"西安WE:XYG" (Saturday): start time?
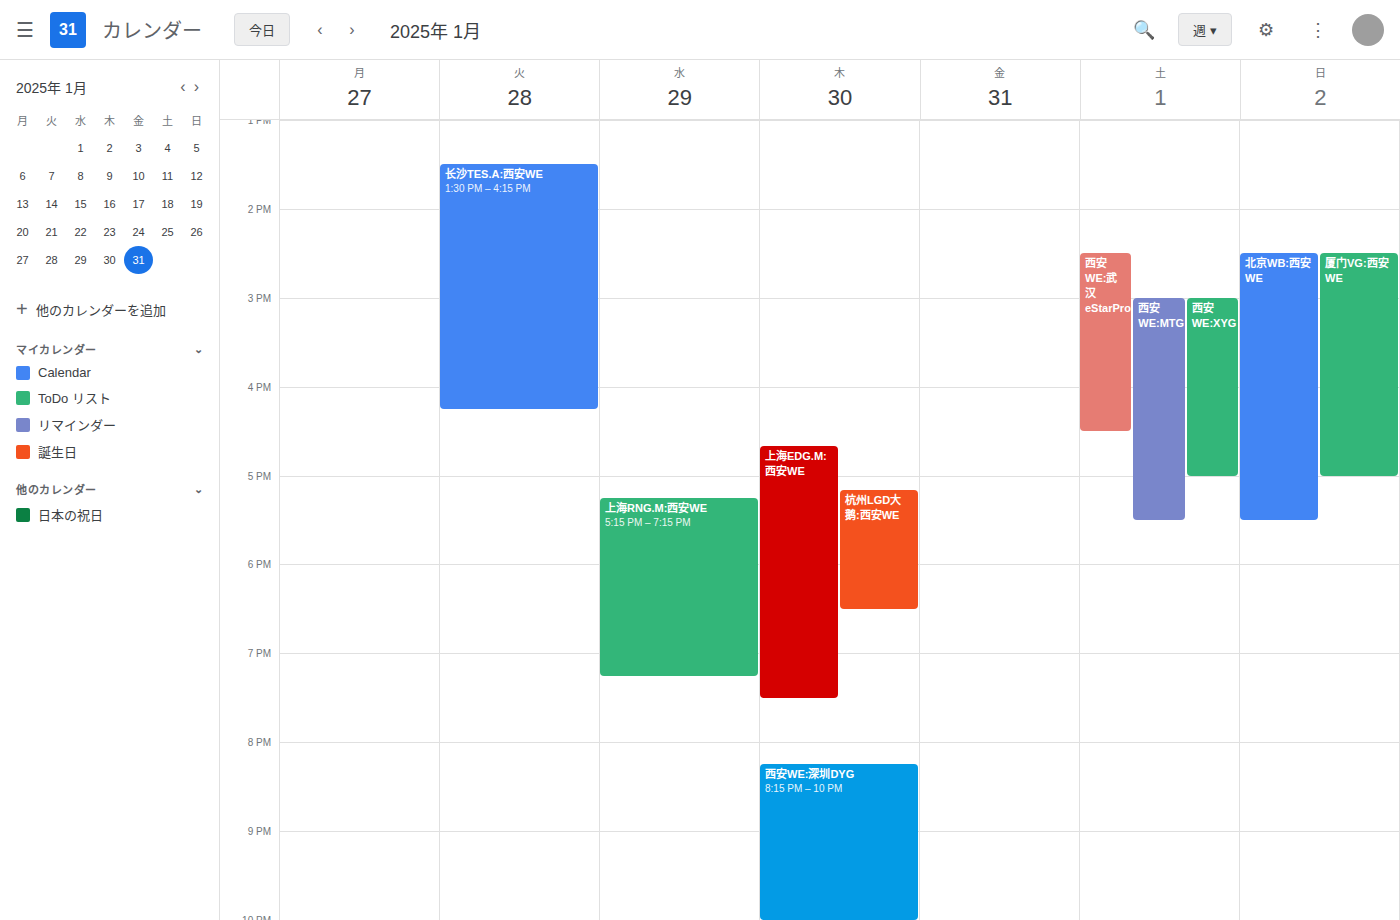
3:00 PM